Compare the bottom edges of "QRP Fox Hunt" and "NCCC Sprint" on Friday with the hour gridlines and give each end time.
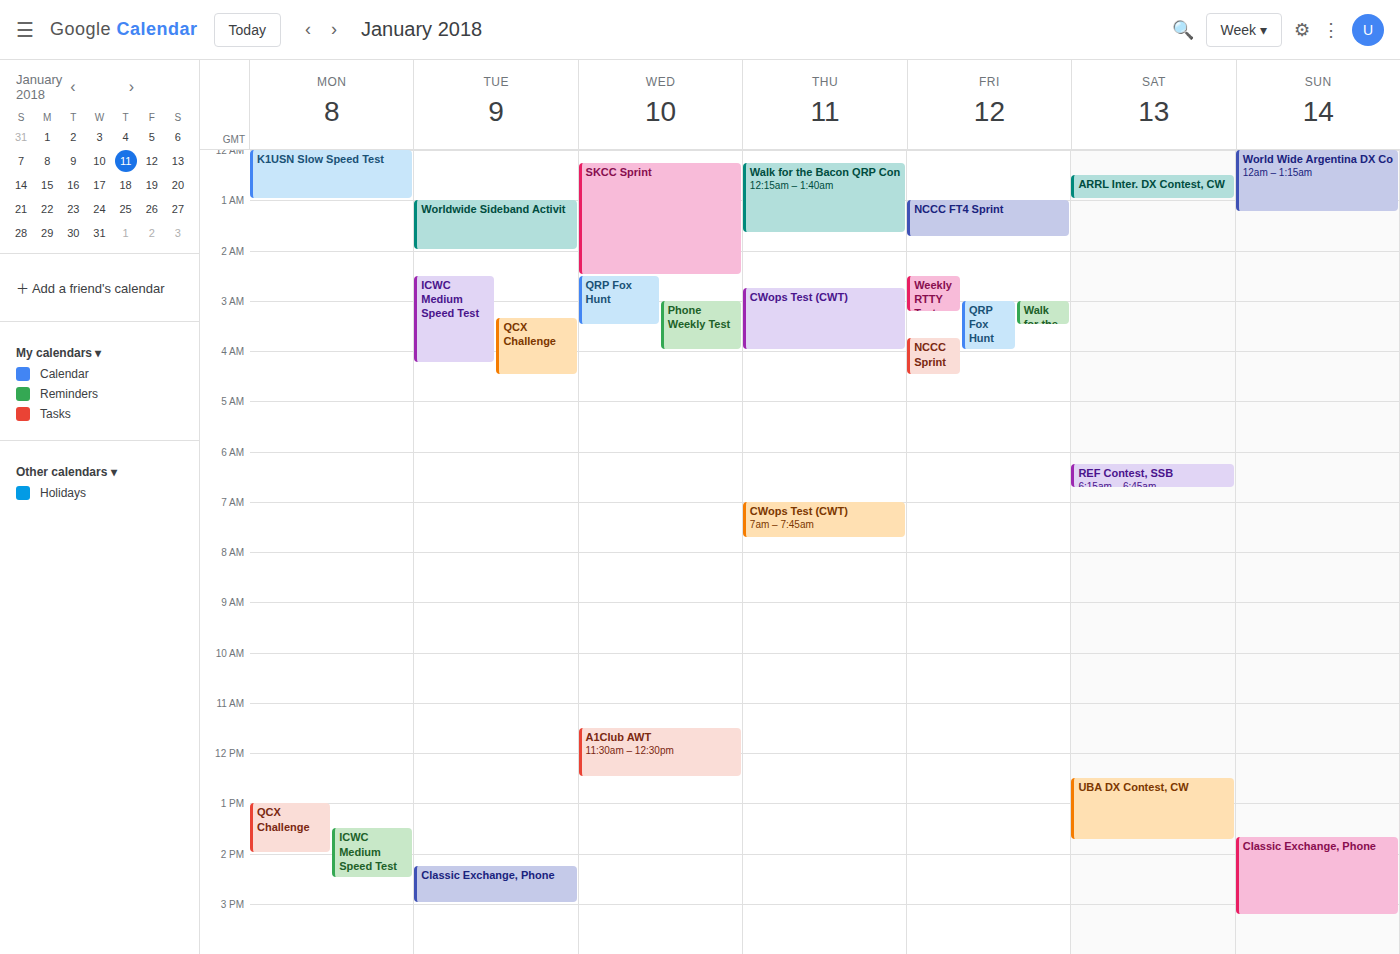
"QRP Fox Hunt": 04:00, exactly on the 04:00 line. "NCCC Sprint": 04:30, halfway between the 04:00 and 05:00 lines.